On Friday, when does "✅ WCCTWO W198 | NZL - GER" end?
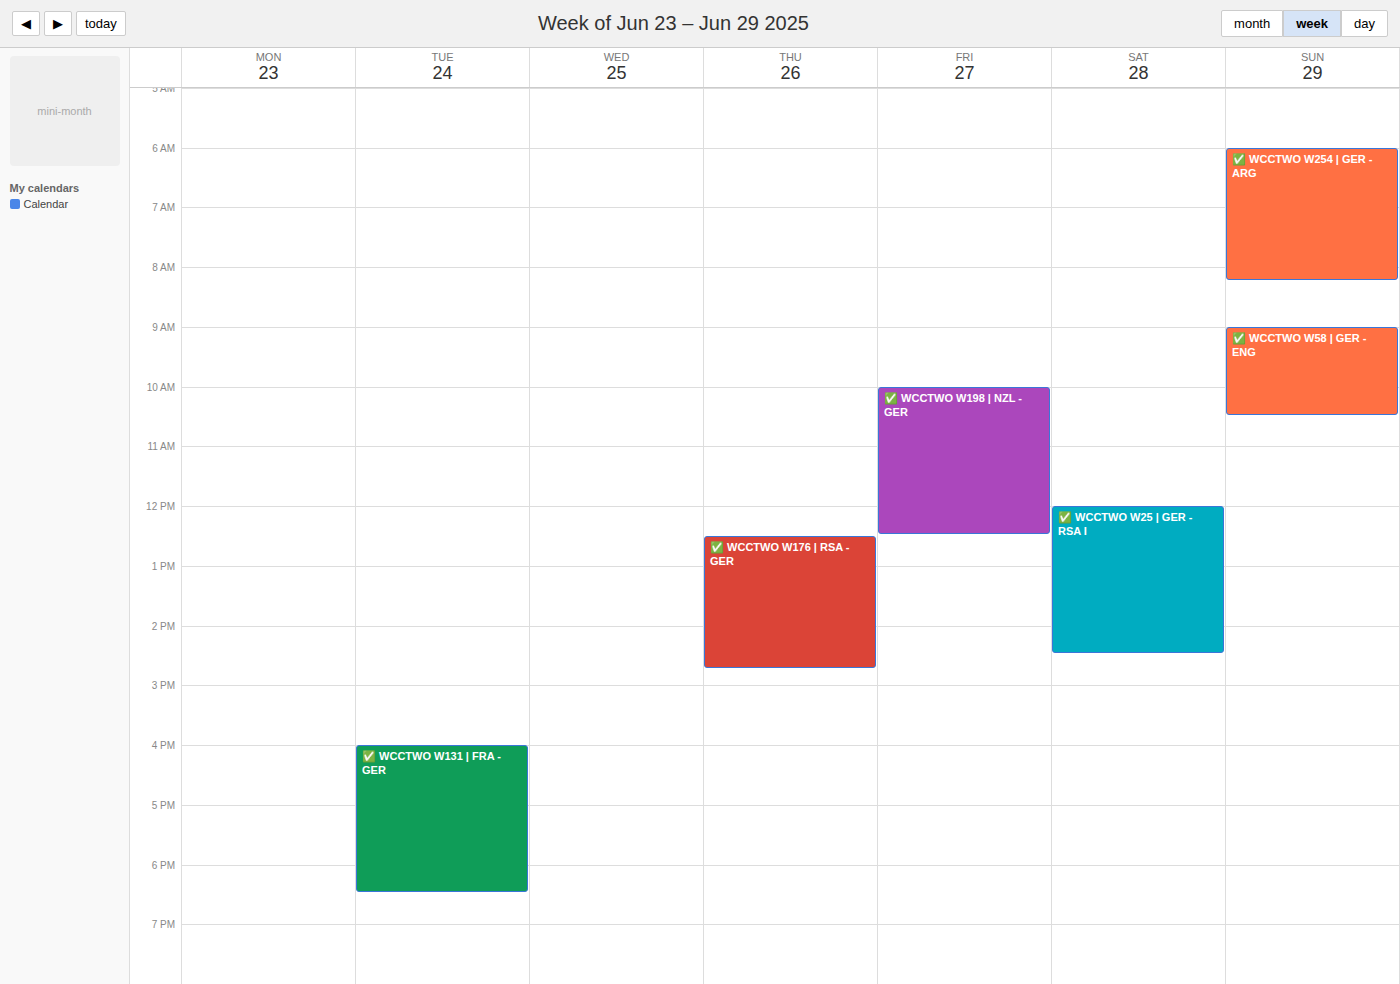
12:30